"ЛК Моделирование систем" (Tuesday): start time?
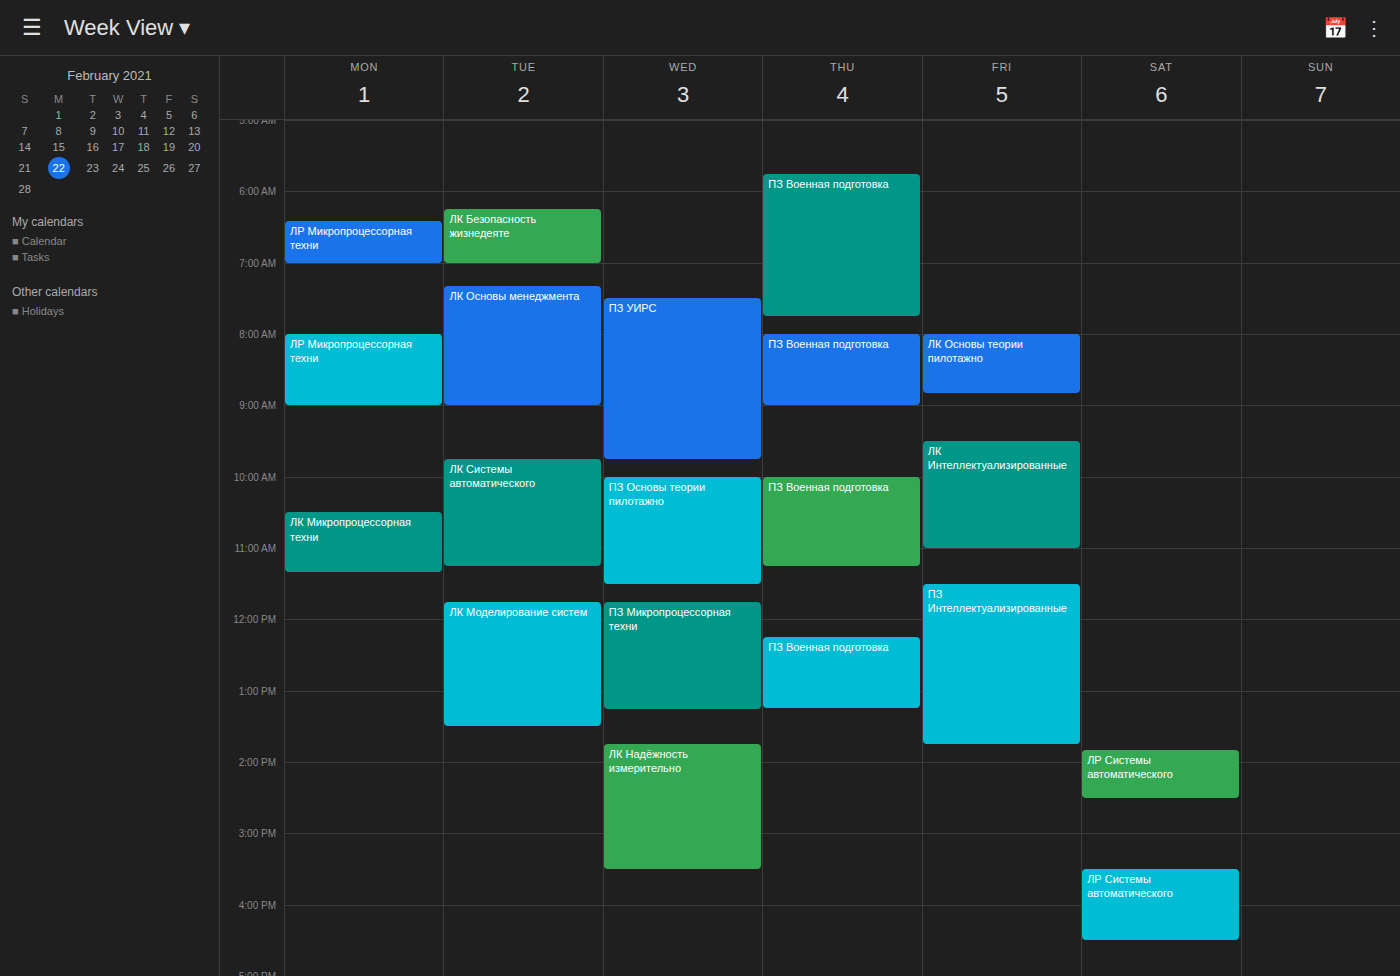
11:45 AM